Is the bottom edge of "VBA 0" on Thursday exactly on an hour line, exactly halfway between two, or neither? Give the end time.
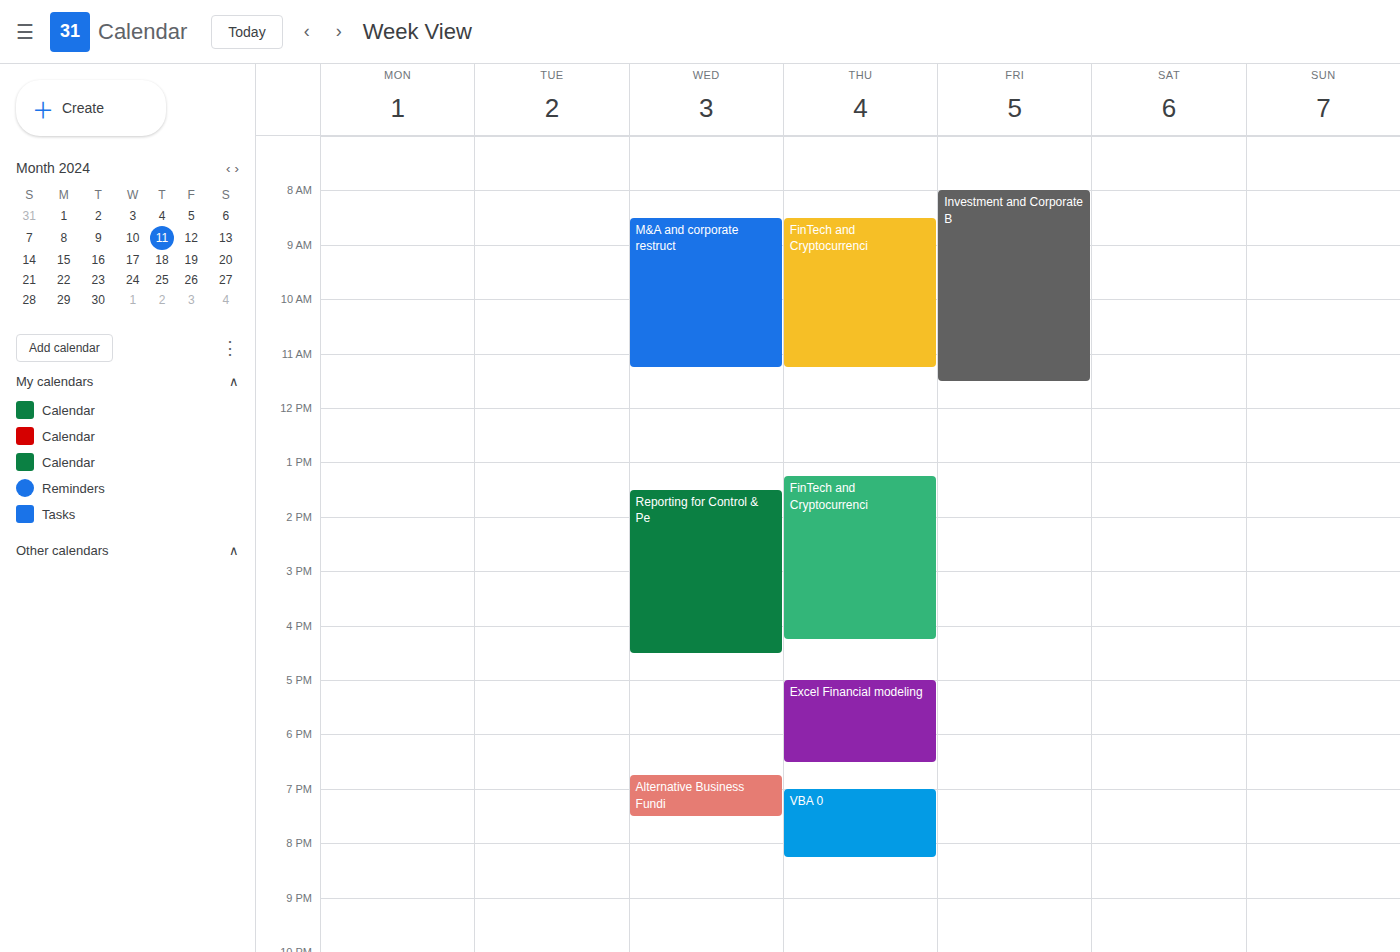
20:15 -- neither: a quarter of the way from the 20:00 line to the 21:00 line.